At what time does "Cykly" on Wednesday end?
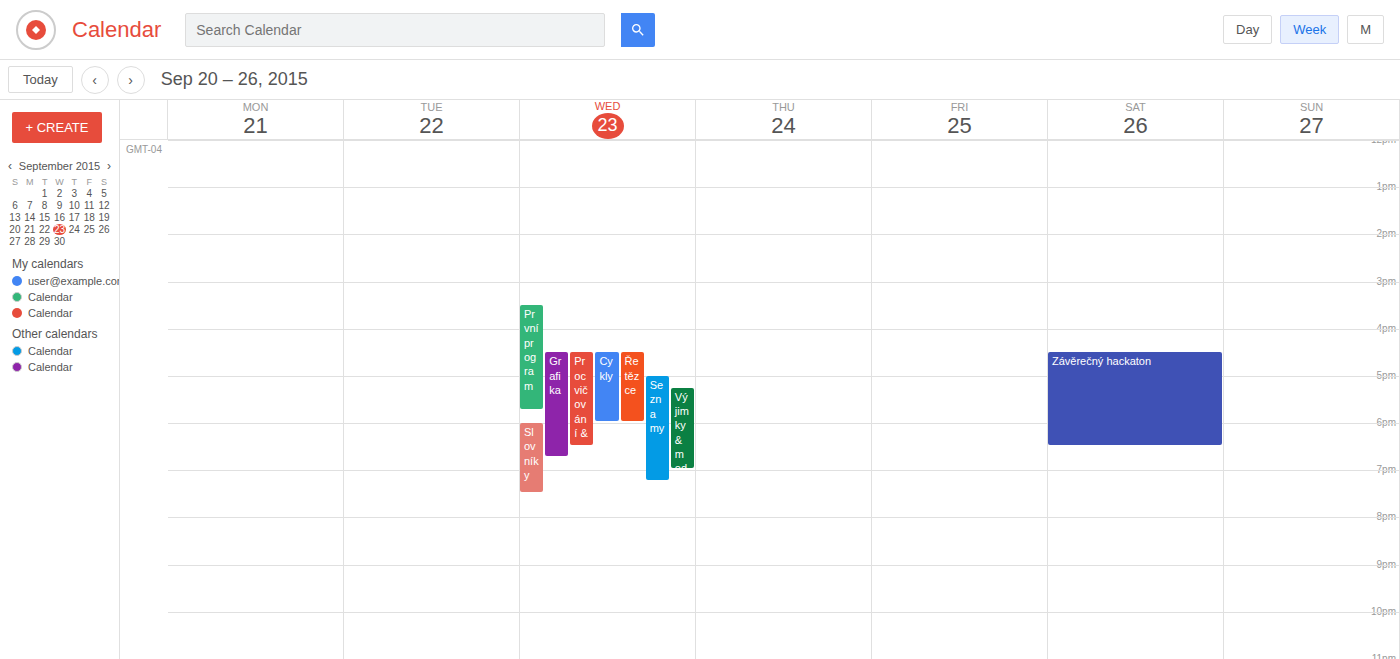
6:00 PM